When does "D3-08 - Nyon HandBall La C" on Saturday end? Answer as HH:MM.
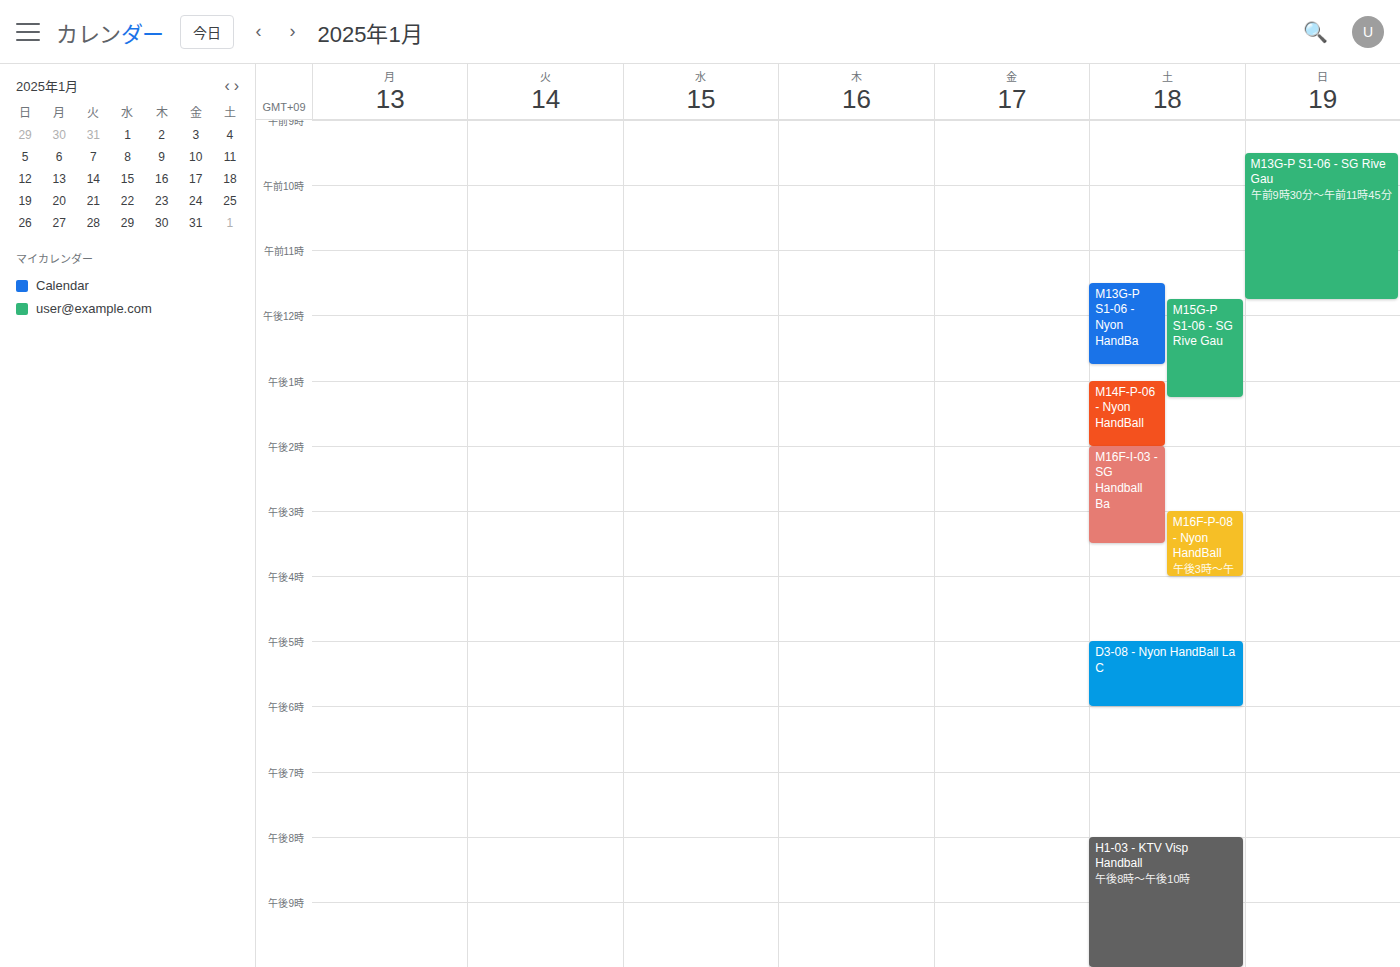
18:00